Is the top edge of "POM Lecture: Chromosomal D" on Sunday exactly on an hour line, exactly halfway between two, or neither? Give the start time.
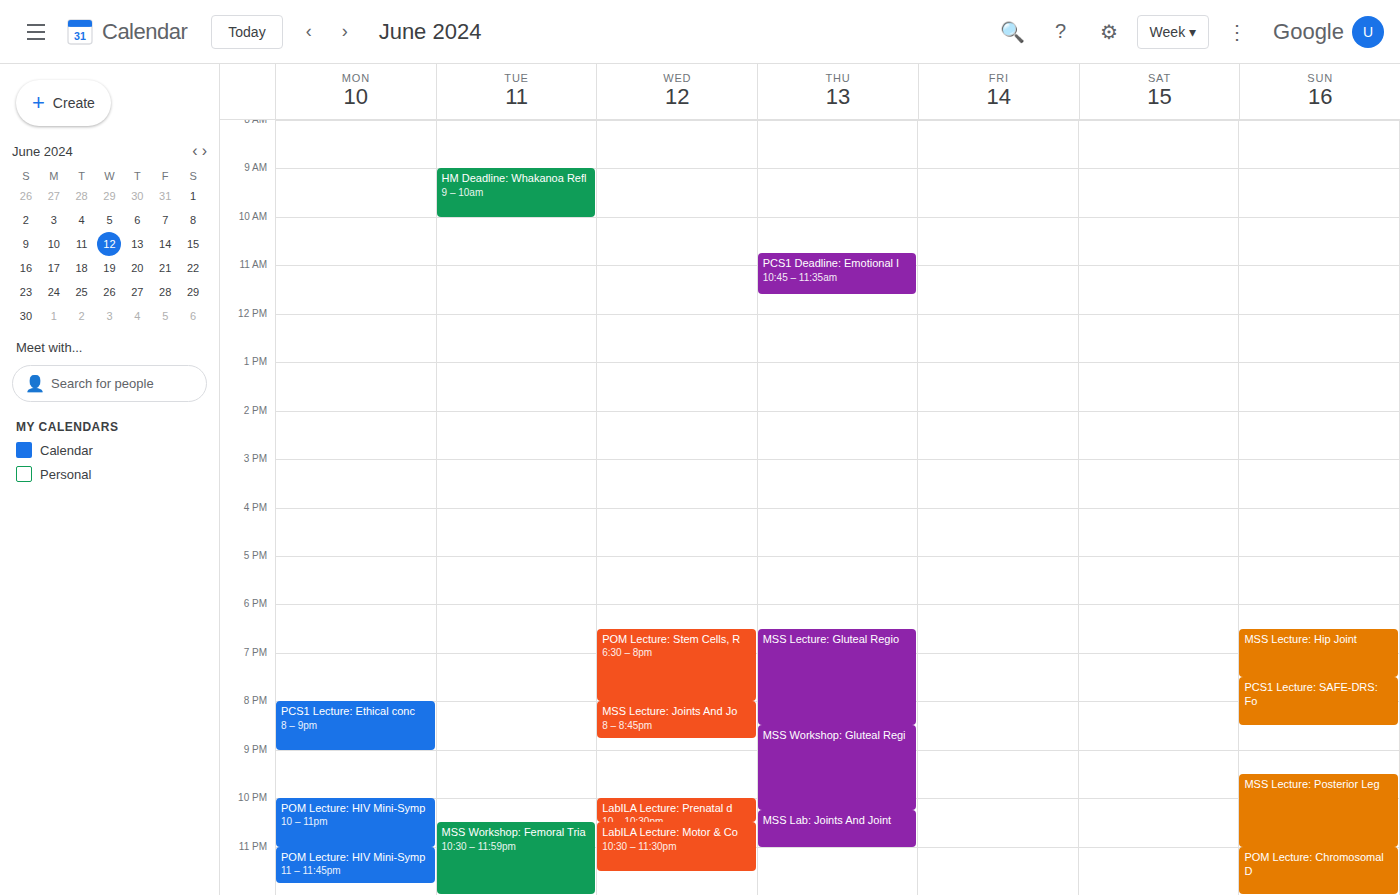
11:00 PM -- exactly on the 11 PM line.